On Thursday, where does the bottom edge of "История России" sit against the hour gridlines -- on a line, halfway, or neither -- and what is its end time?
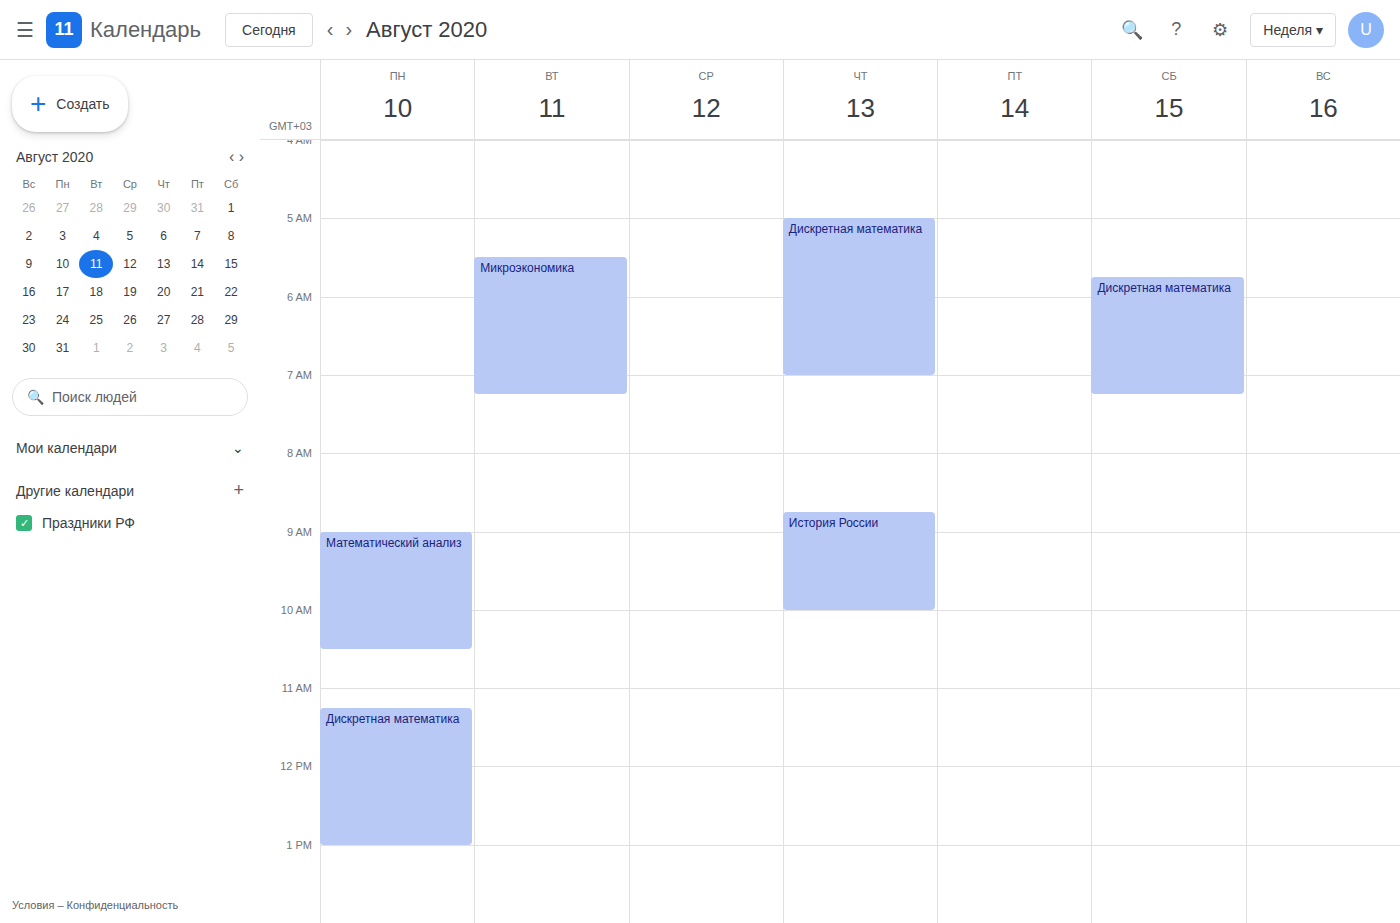
10:00 AM -- exactly on the 10 AM line.